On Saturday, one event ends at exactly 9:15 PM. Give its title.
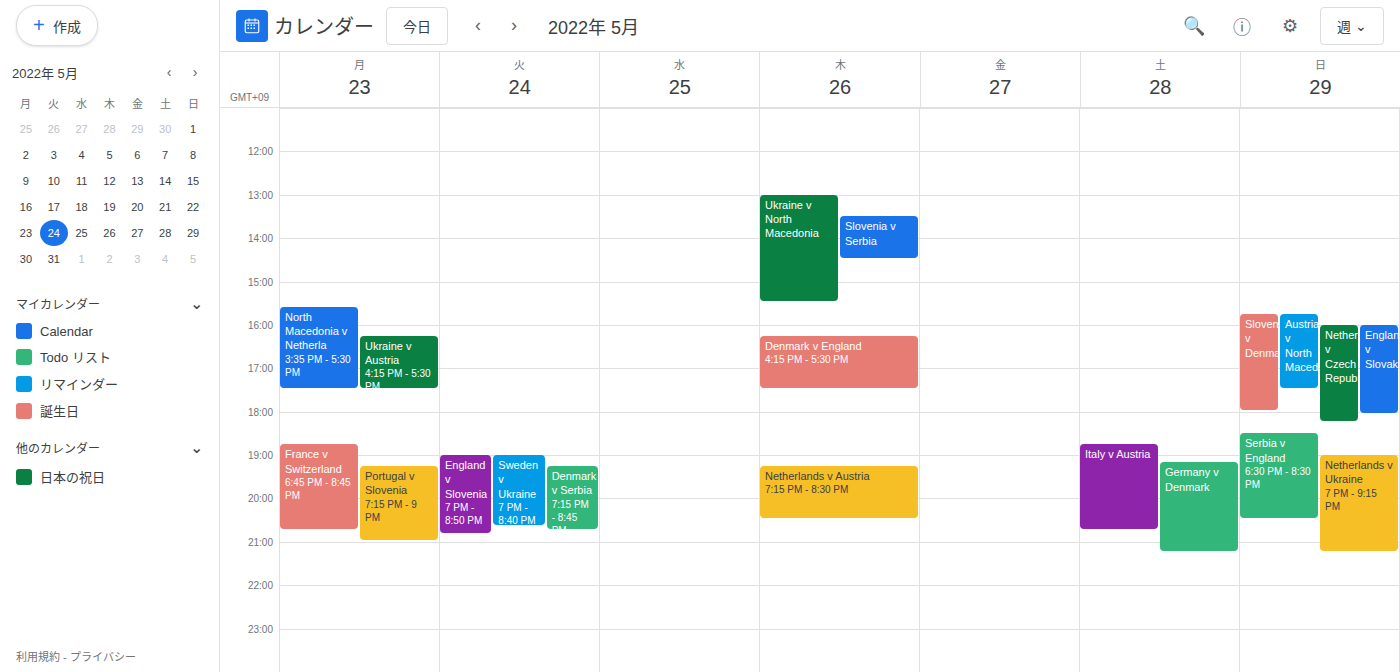
"Germany v Denmark"